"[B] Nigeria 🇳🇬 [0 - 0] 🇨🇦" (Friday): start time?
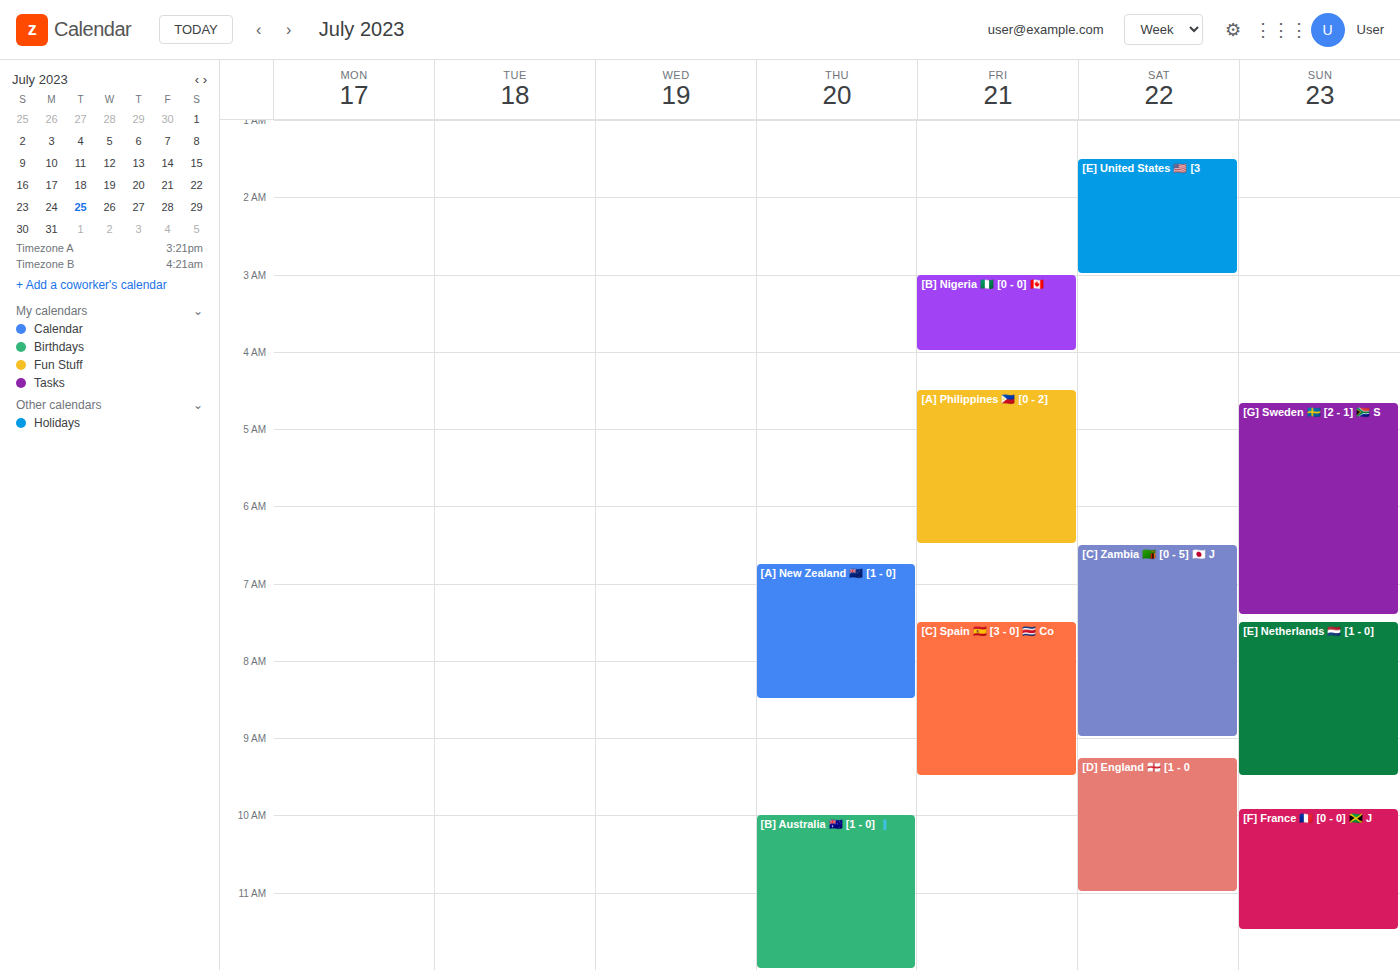
3:00 AM